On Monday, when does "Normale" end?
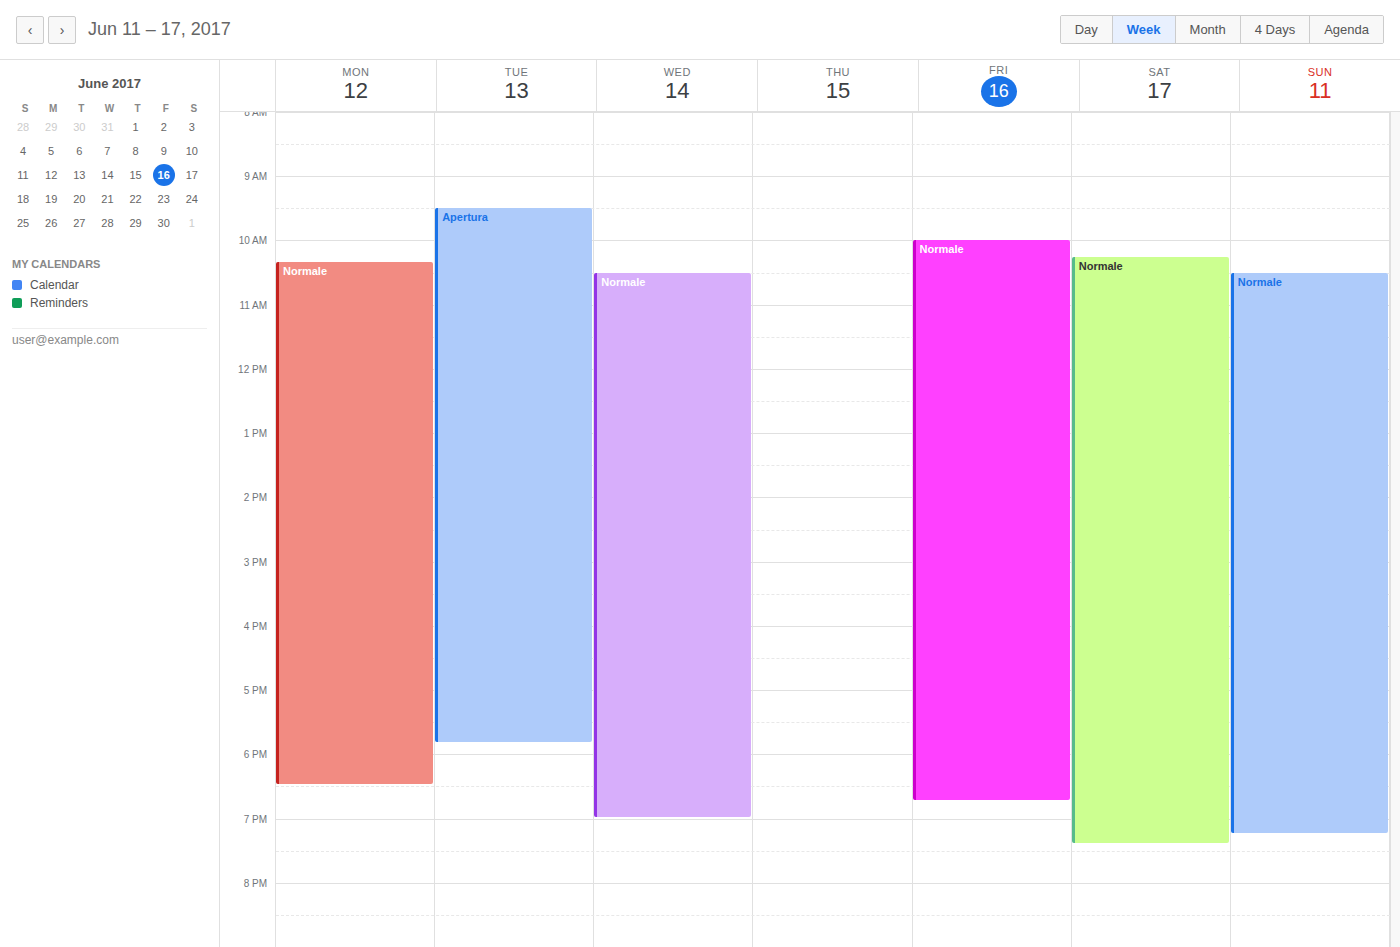
6:30 PM